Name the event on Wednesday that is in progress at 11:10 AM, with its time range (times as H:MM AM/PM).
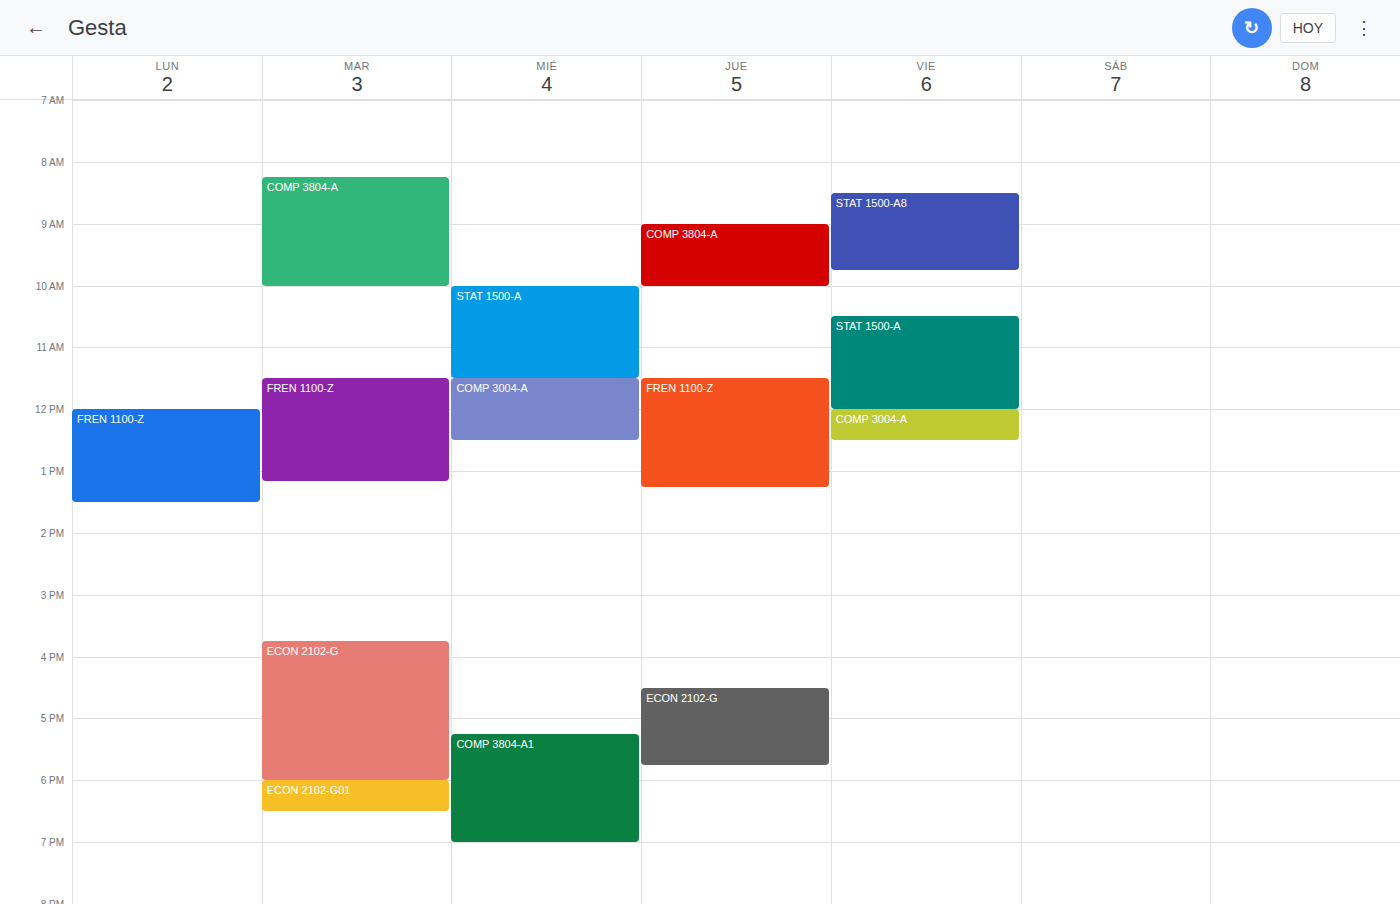
"STAT 1500-A", 10:00 AM to 11:30 AM